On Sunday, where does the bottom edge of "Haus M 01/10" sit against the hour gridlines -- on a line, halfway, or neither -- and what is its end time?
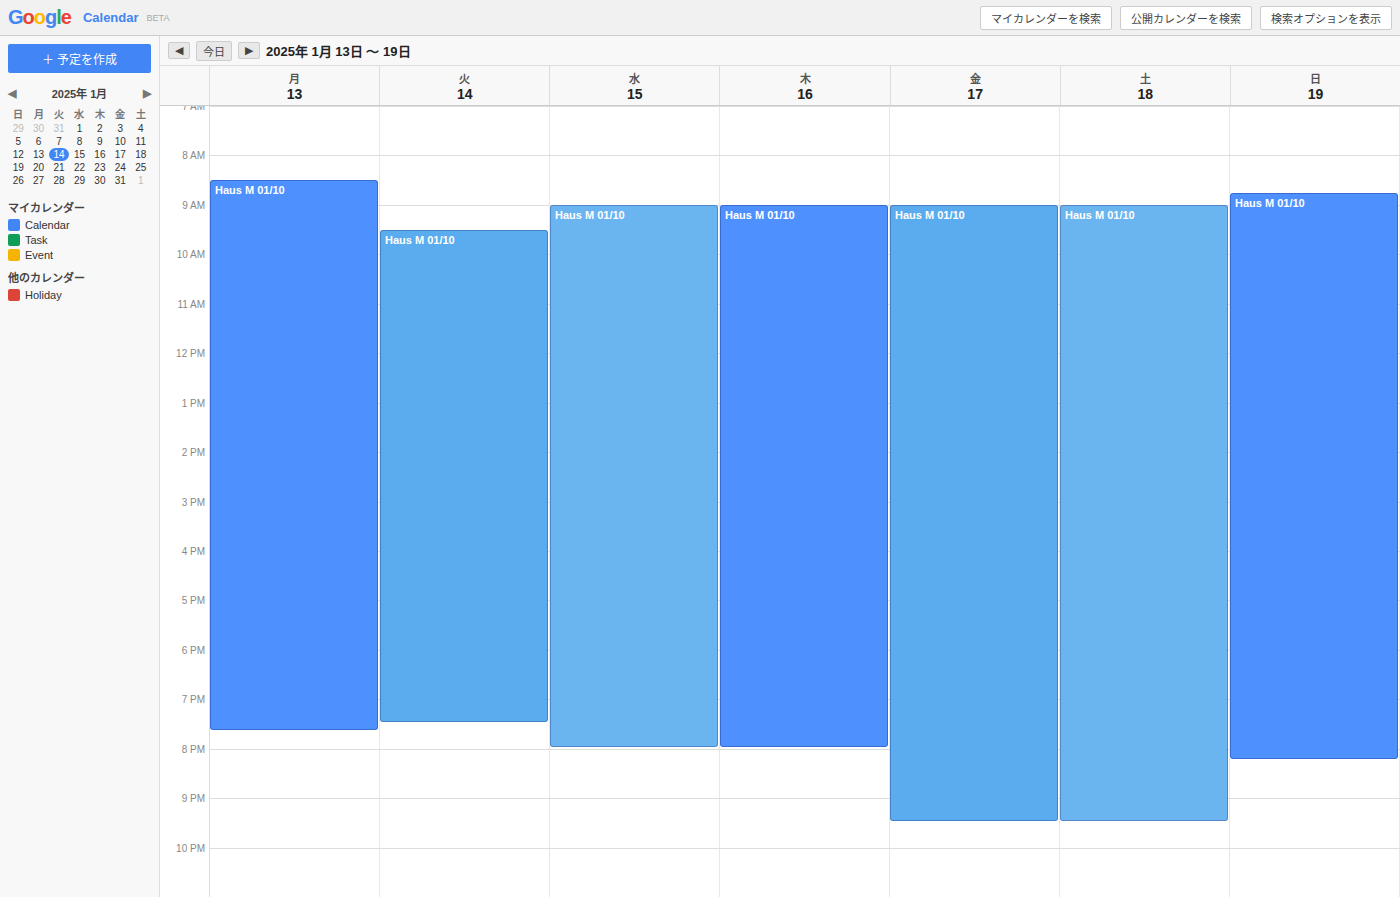
8:15 PM -- neither: a quarter of the way from the 8 PM line to the 9 PM line.